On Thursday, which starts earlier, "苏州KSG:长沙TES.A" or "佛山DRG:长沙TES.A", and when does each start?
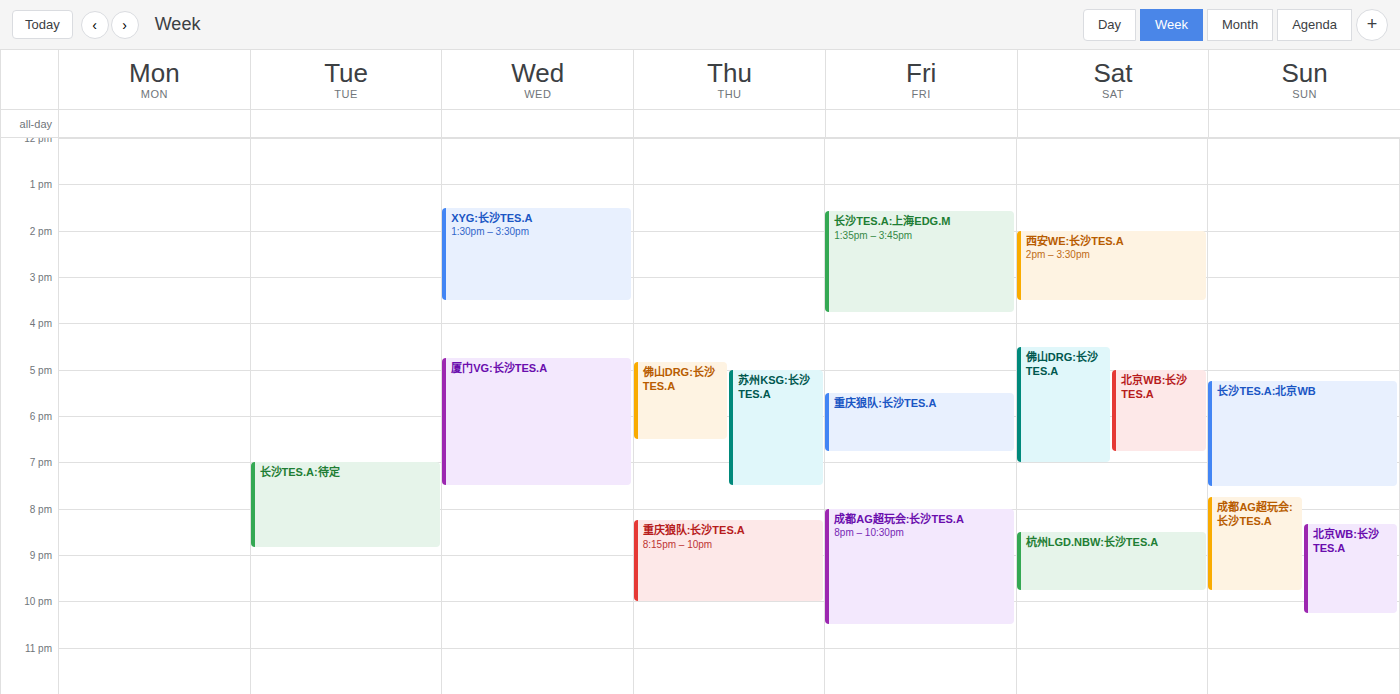
"佛山DRG:长沙TES.A" 16:50; "苏州KSG:长沙TES.A" 17:00.